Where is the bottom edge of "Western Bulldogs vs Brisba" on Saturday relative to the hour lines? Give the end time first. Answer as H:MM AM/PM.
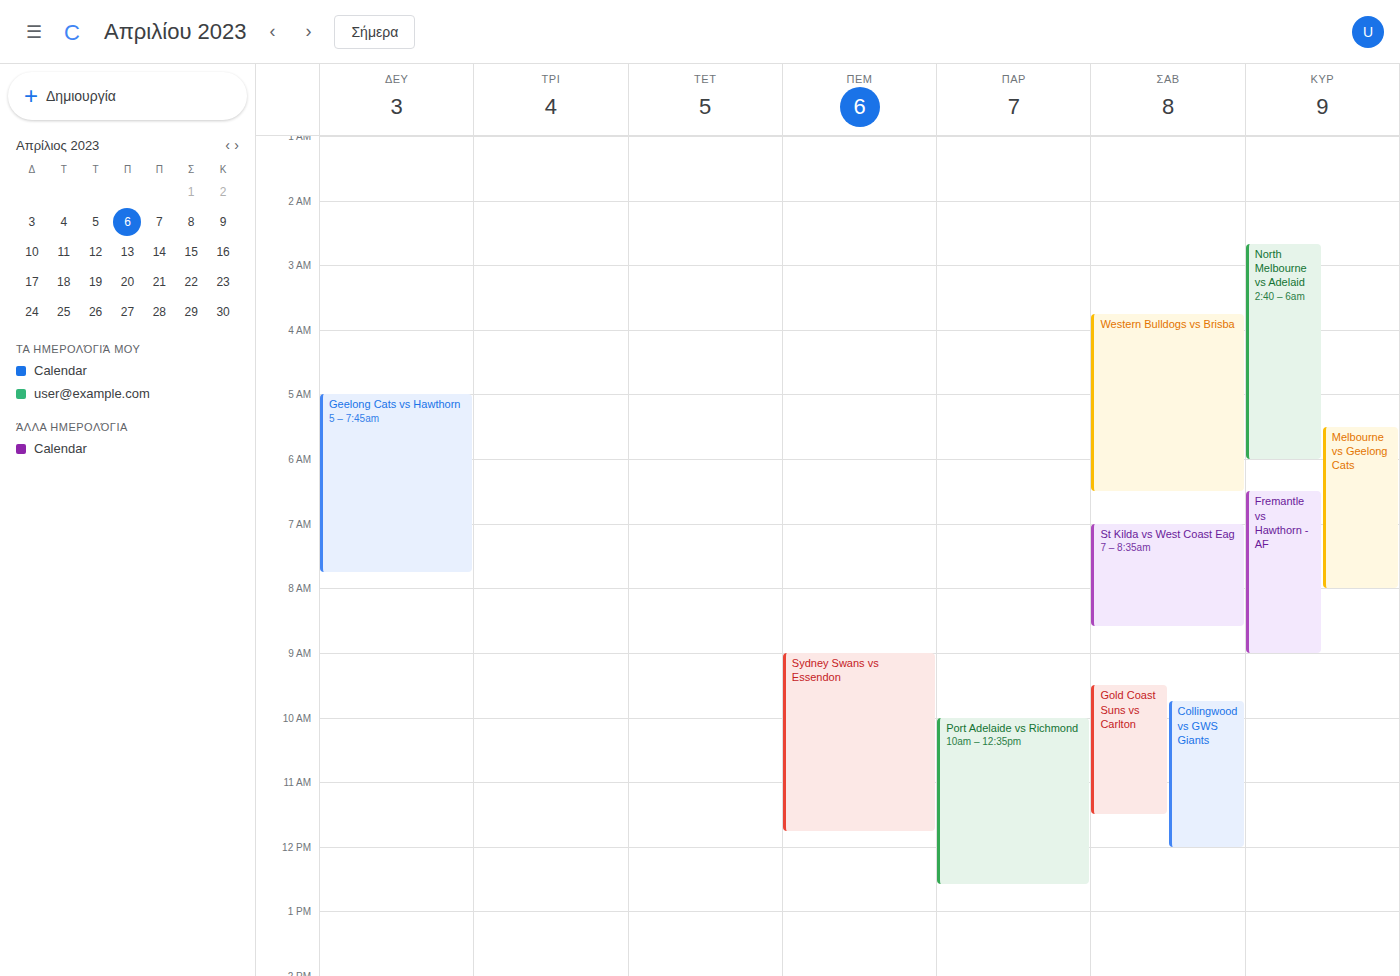
6:30 AM -- halfway between the 6 AM and 7 AM lines.